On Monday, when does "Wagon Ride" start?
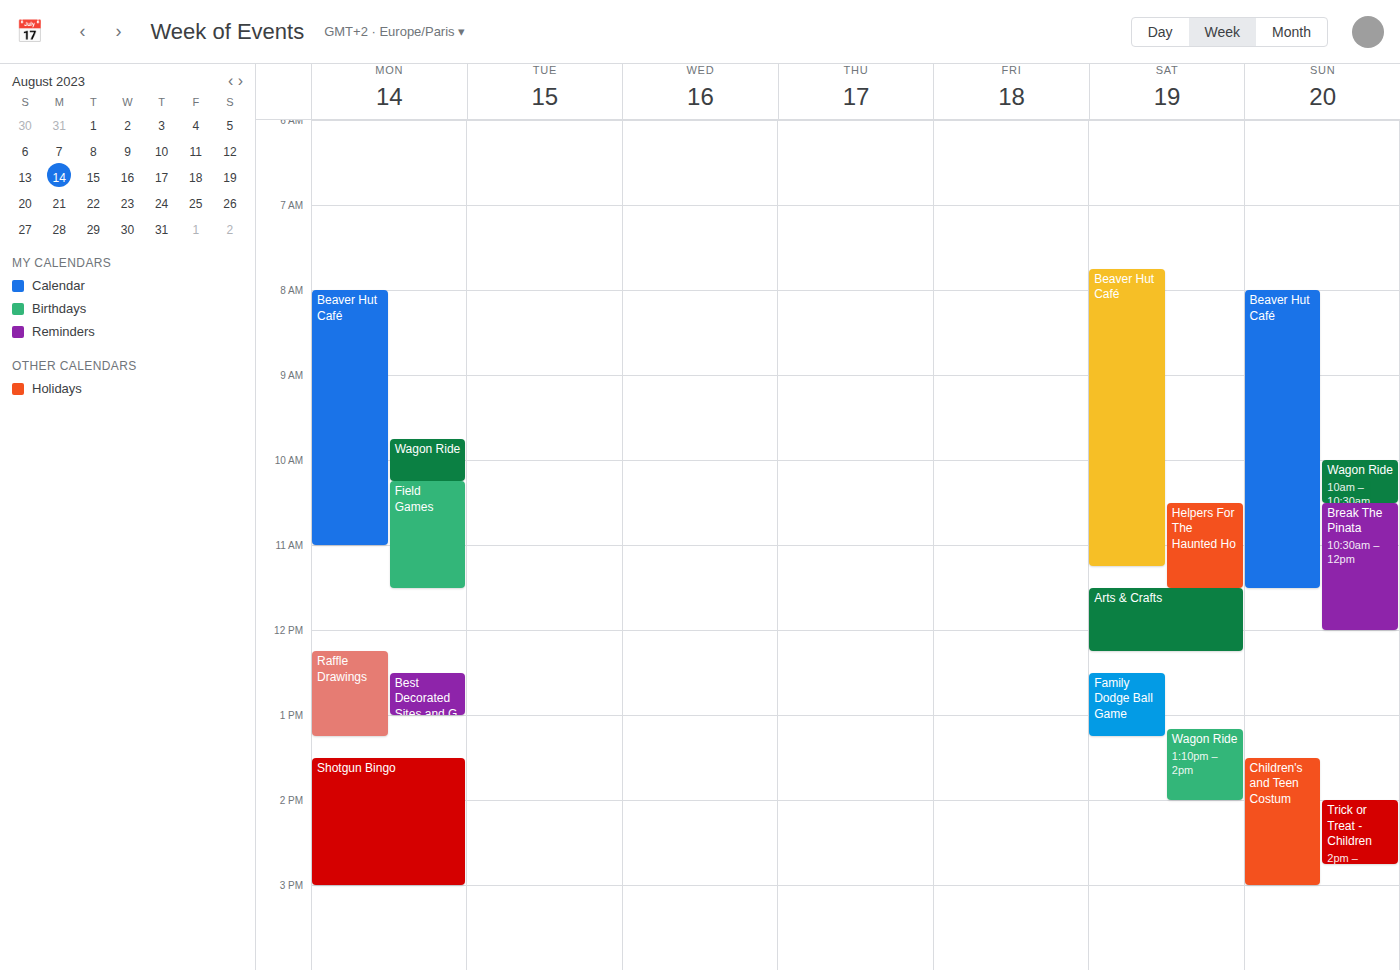
9:45 AM